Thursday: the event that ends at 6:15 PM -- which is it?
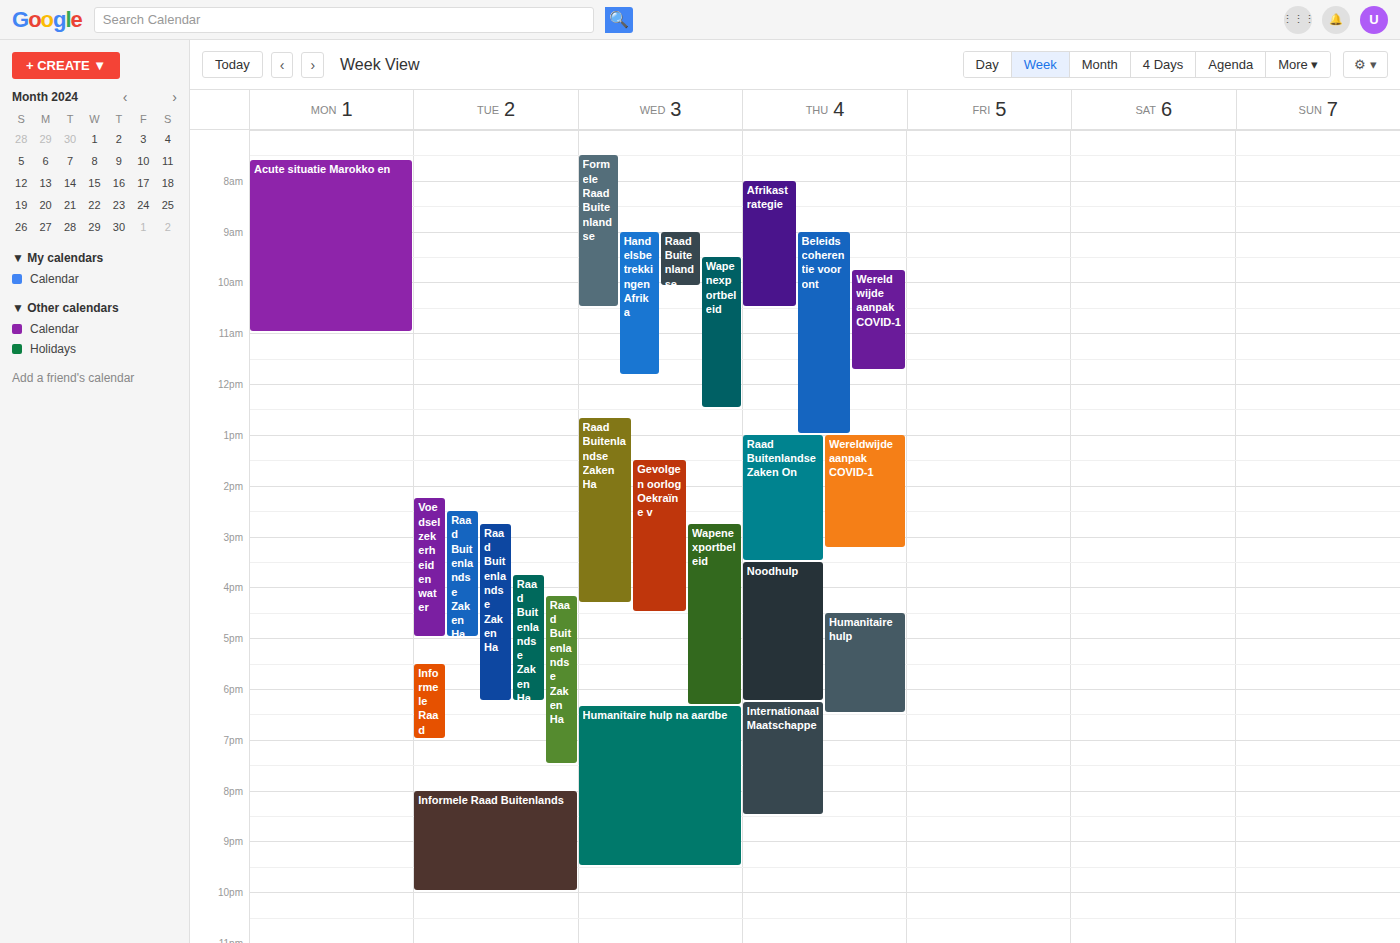
"Noodhulp"